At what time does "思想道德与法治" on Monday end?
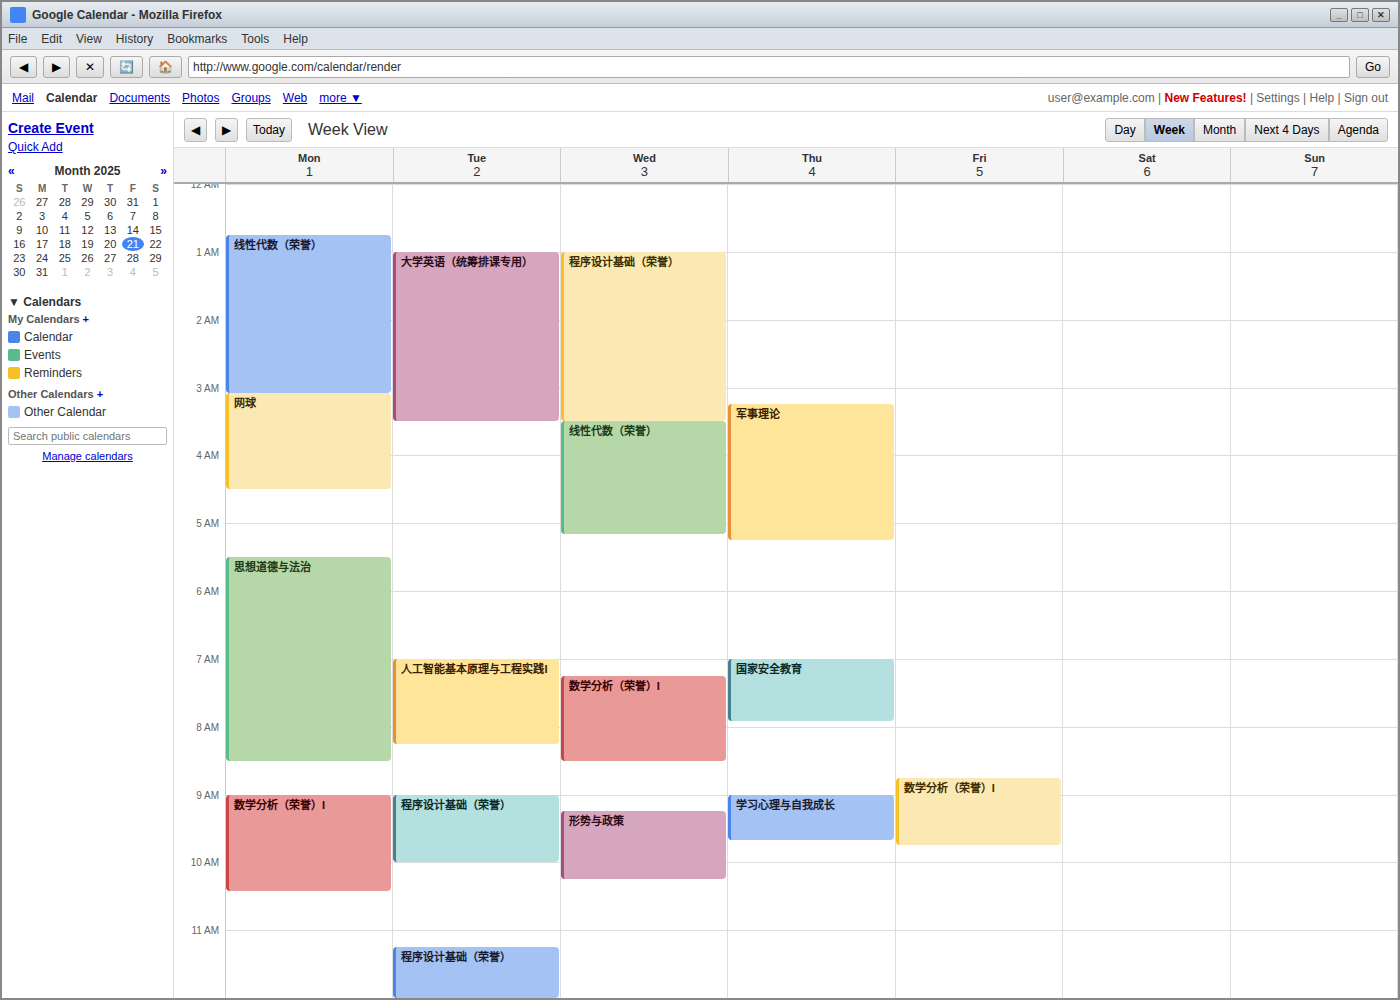
8:30 AM